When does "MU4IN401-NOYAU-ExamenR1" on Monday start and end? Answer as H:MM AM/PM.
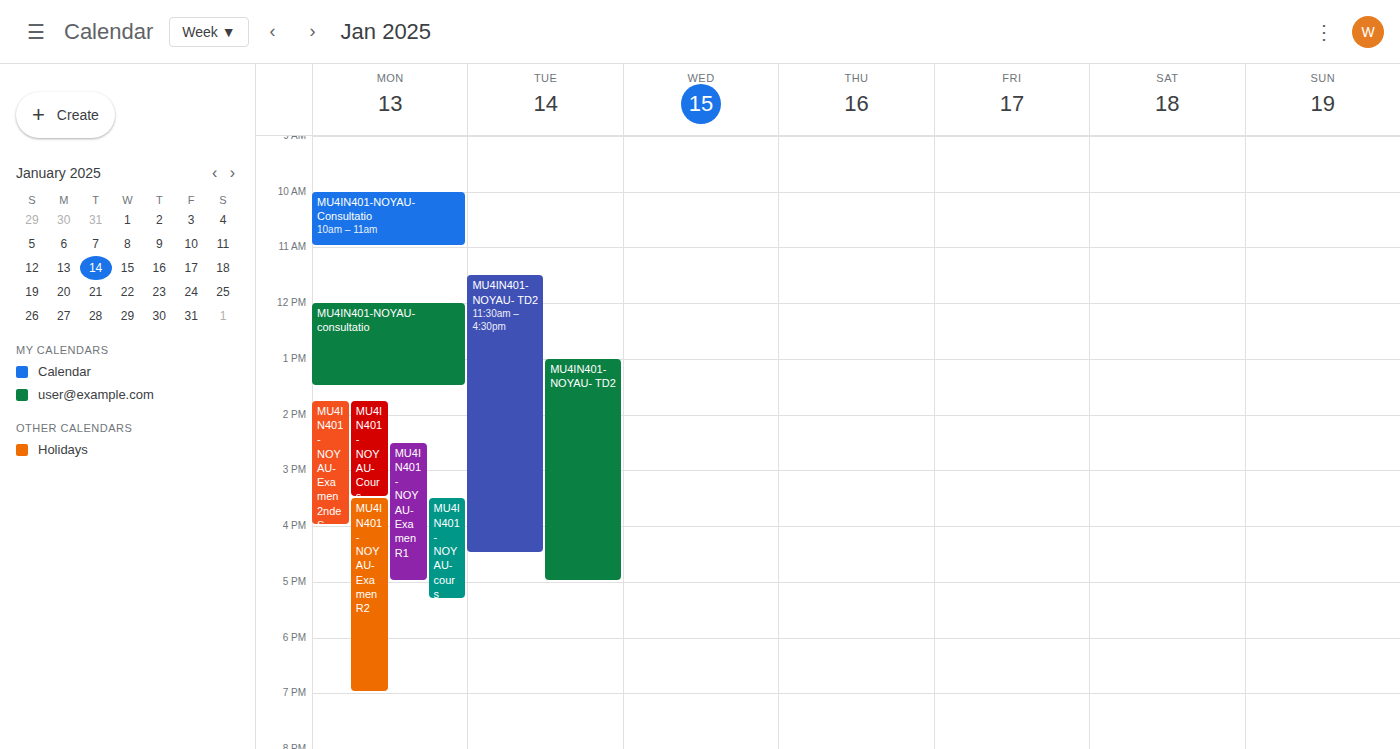
2:30 PM to 5:00 PM